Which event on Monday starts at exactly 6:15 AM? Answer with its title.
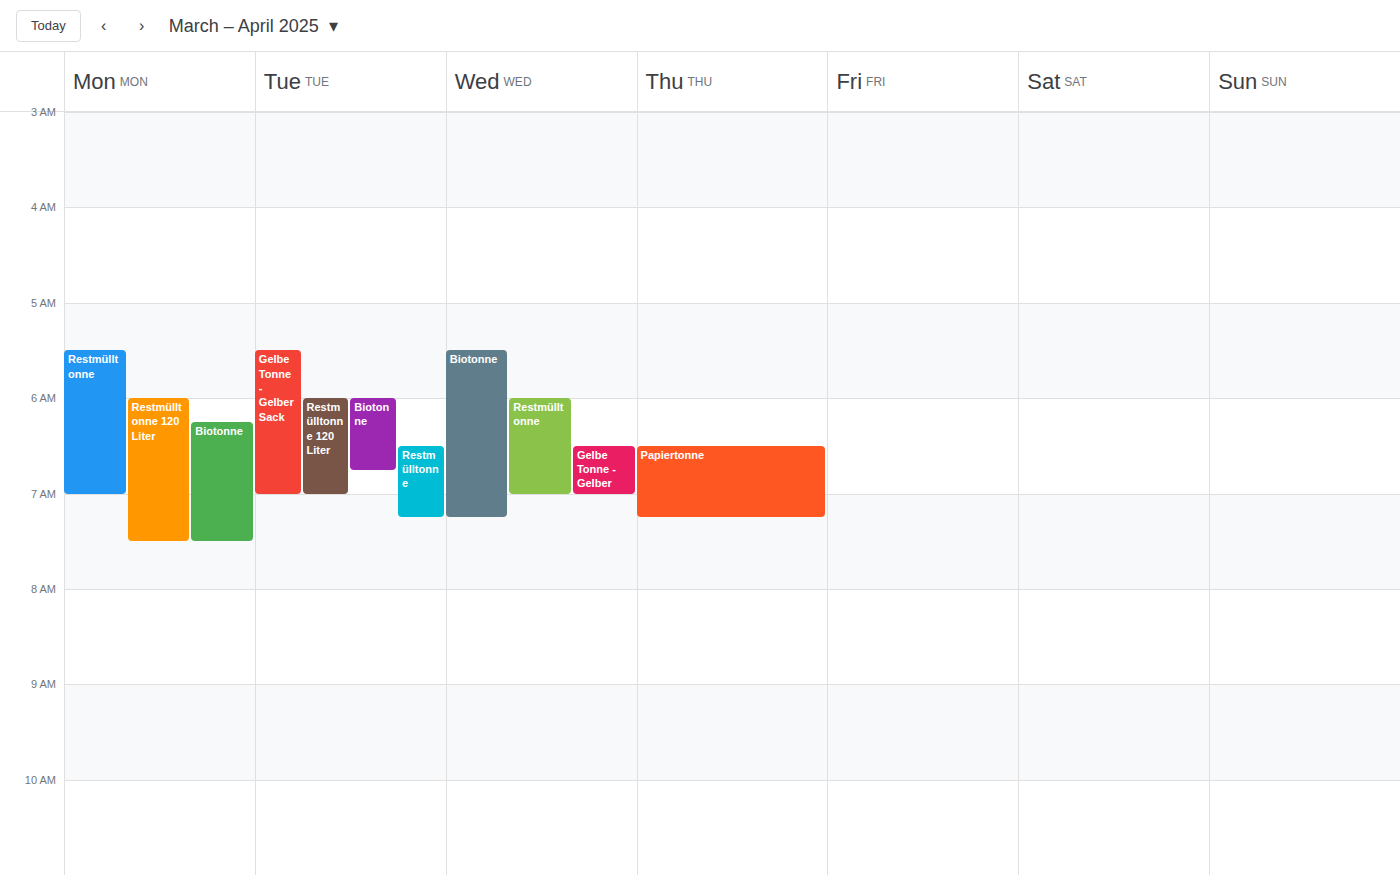
"Biotonne"